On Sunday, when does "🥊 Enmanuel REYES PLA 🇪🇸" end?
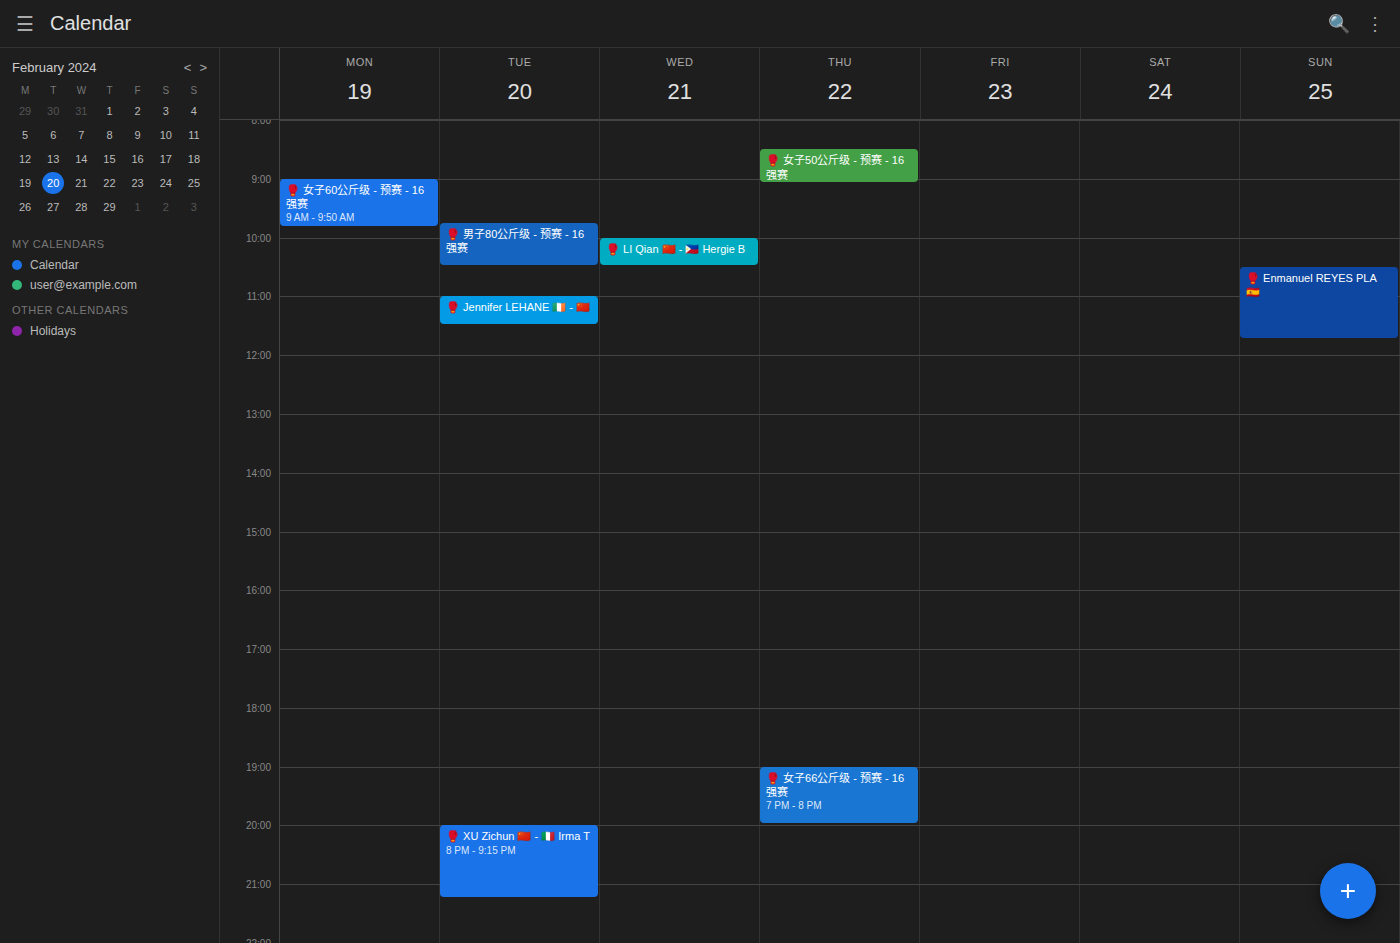
11:45 AM